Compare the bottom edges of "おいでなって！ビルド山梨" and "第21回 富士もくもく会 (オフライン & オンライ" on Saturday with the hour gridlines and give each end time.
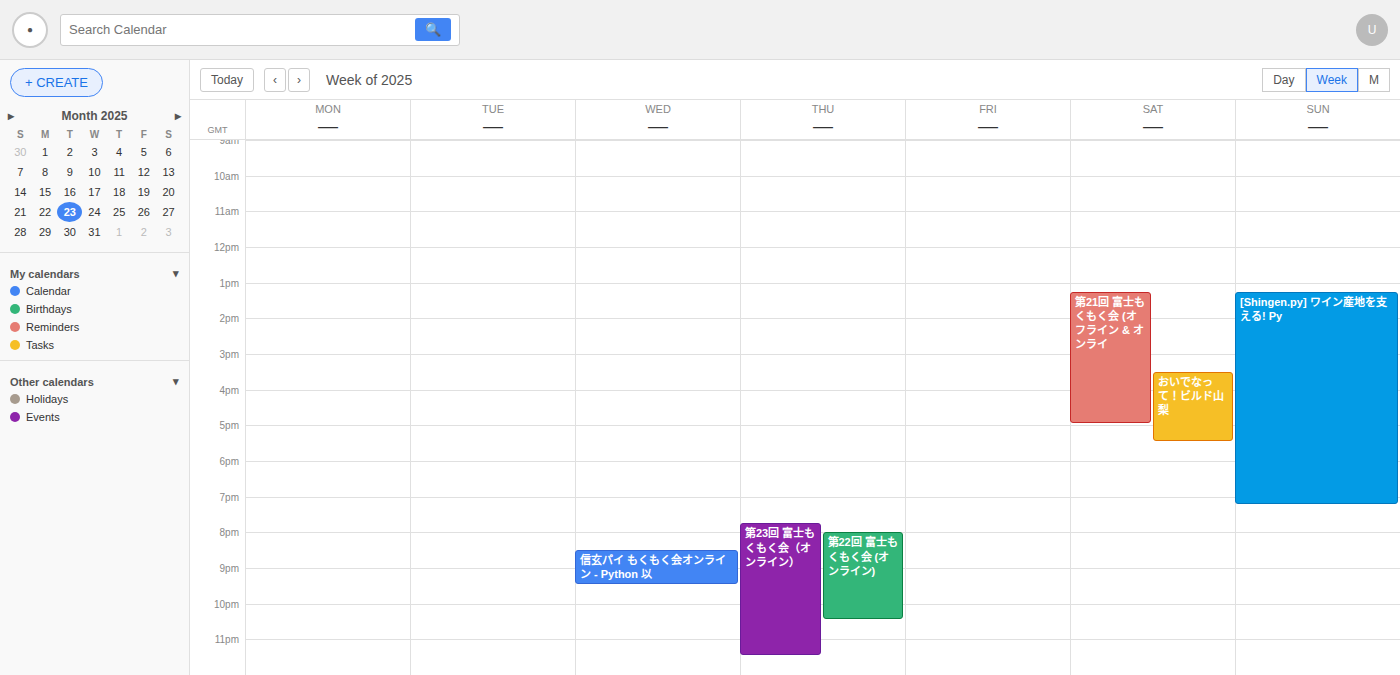
"おいでなって！ビルド山梨": 17:30, halfway between the 17:00 and 18:00 lines. "第21回 富士もくもく会 (オフライン & オンライ": 17:00, exactly on the 17:00 line.